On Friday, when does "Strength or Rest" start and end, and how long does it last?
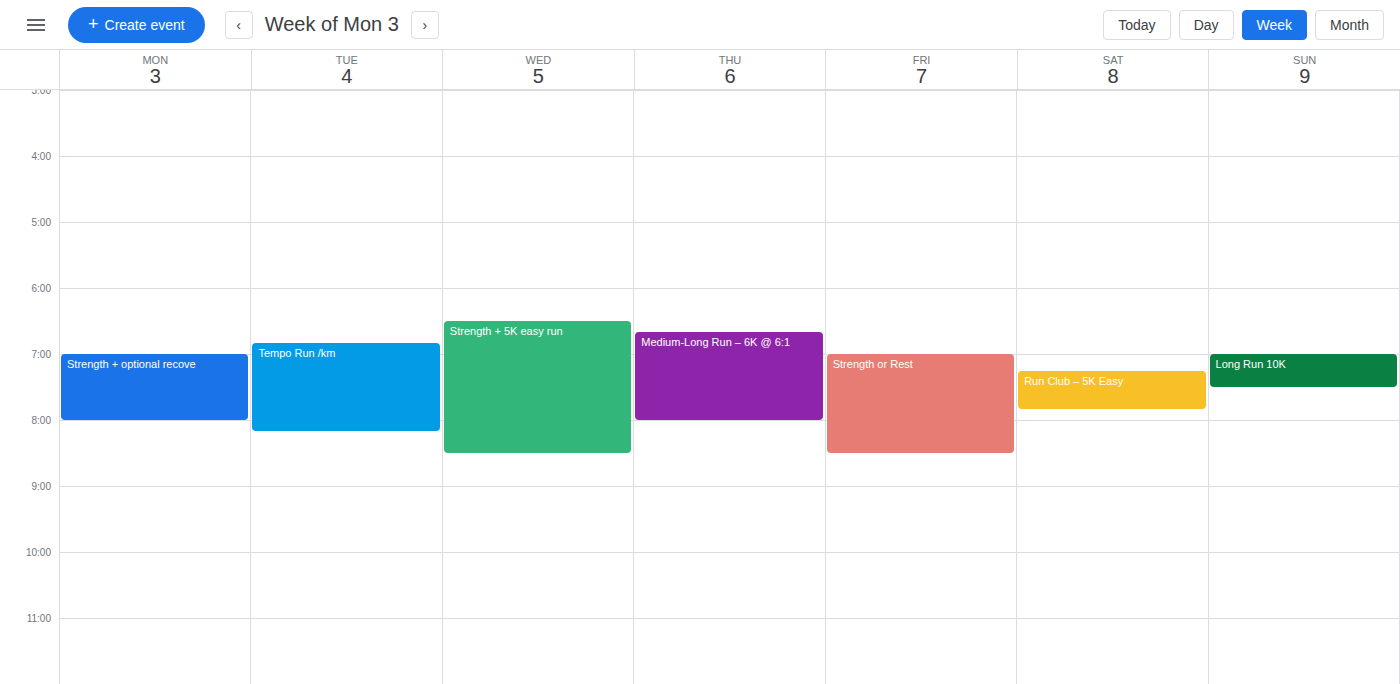
7:00 AM to 8:30 AM, 1 hour 30 minutes